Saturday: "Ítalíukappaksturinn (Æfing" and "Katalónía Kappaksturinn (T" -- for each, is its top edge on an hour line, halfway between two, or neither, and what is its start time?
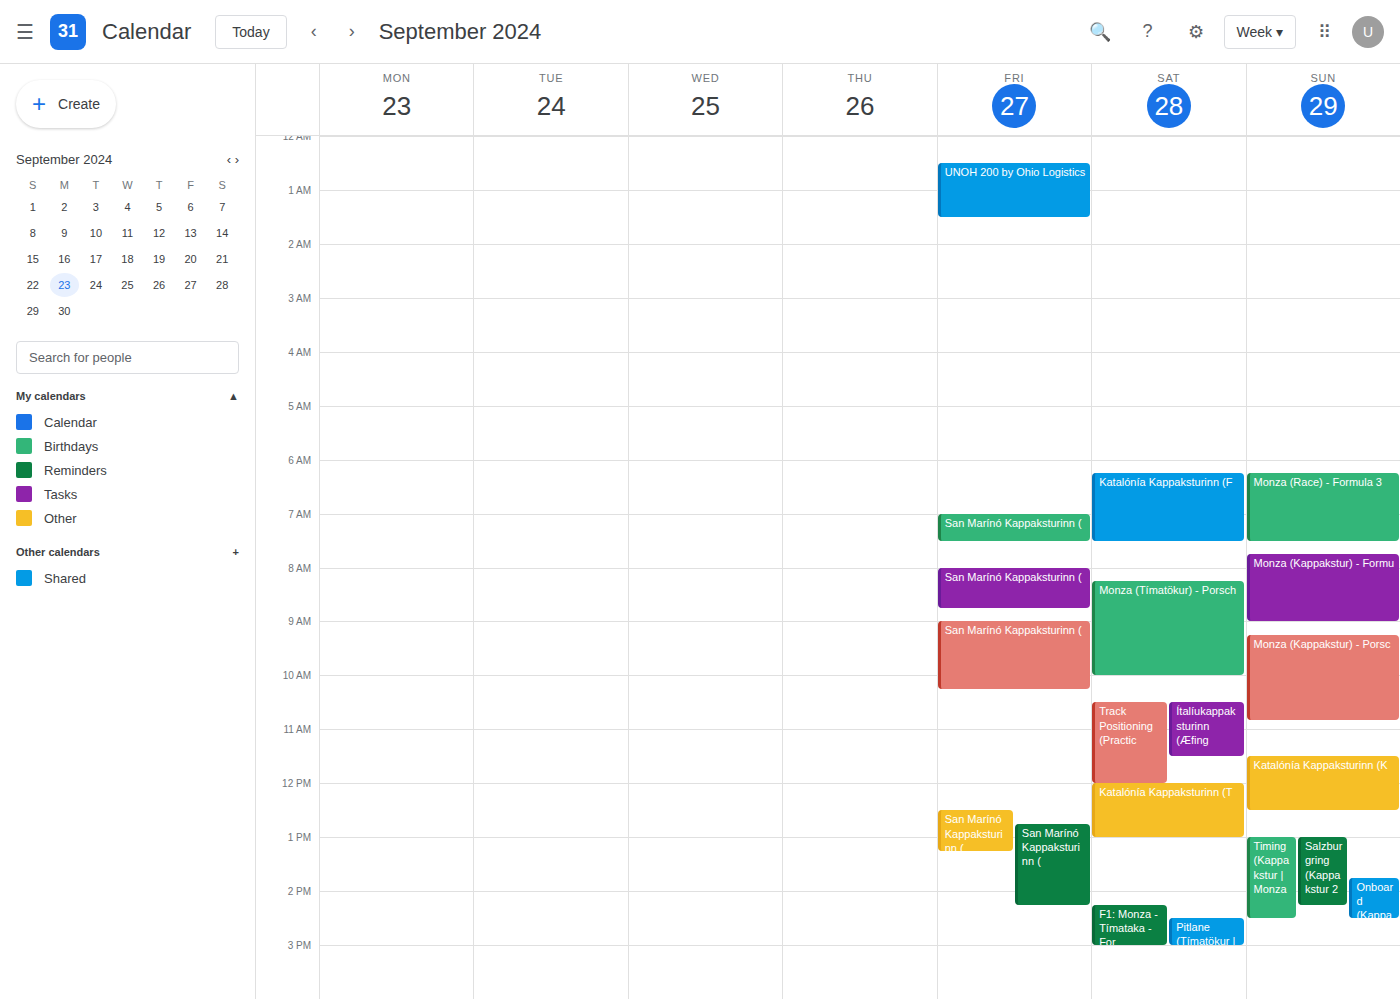
"Ítalíukappaksturinn (Æfing": 10:30, halfway between the 10:00 and 11:00 lines. "Katalónía Kappaksturinn (T": 12:00, exactly on the 12:00 line.